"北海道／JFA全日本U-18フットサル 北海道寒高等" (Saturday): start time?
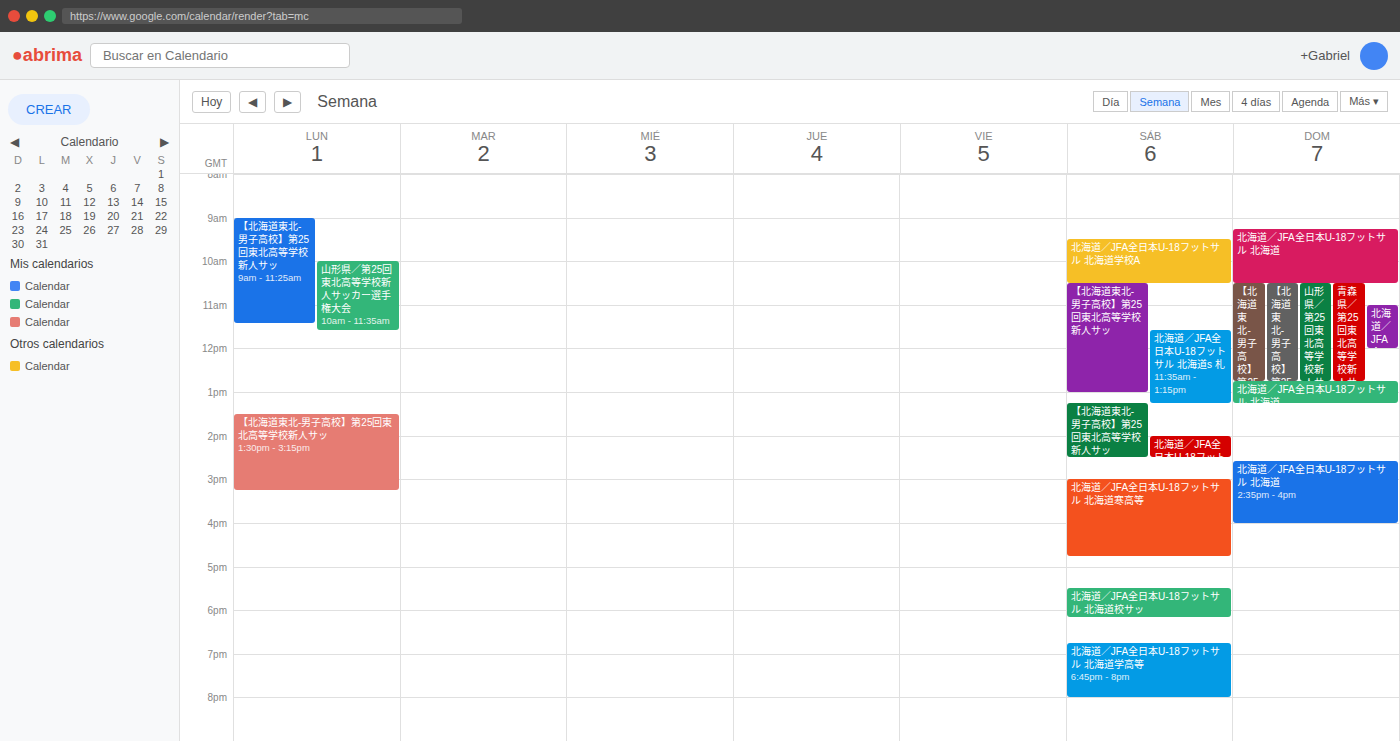
3:00 PM